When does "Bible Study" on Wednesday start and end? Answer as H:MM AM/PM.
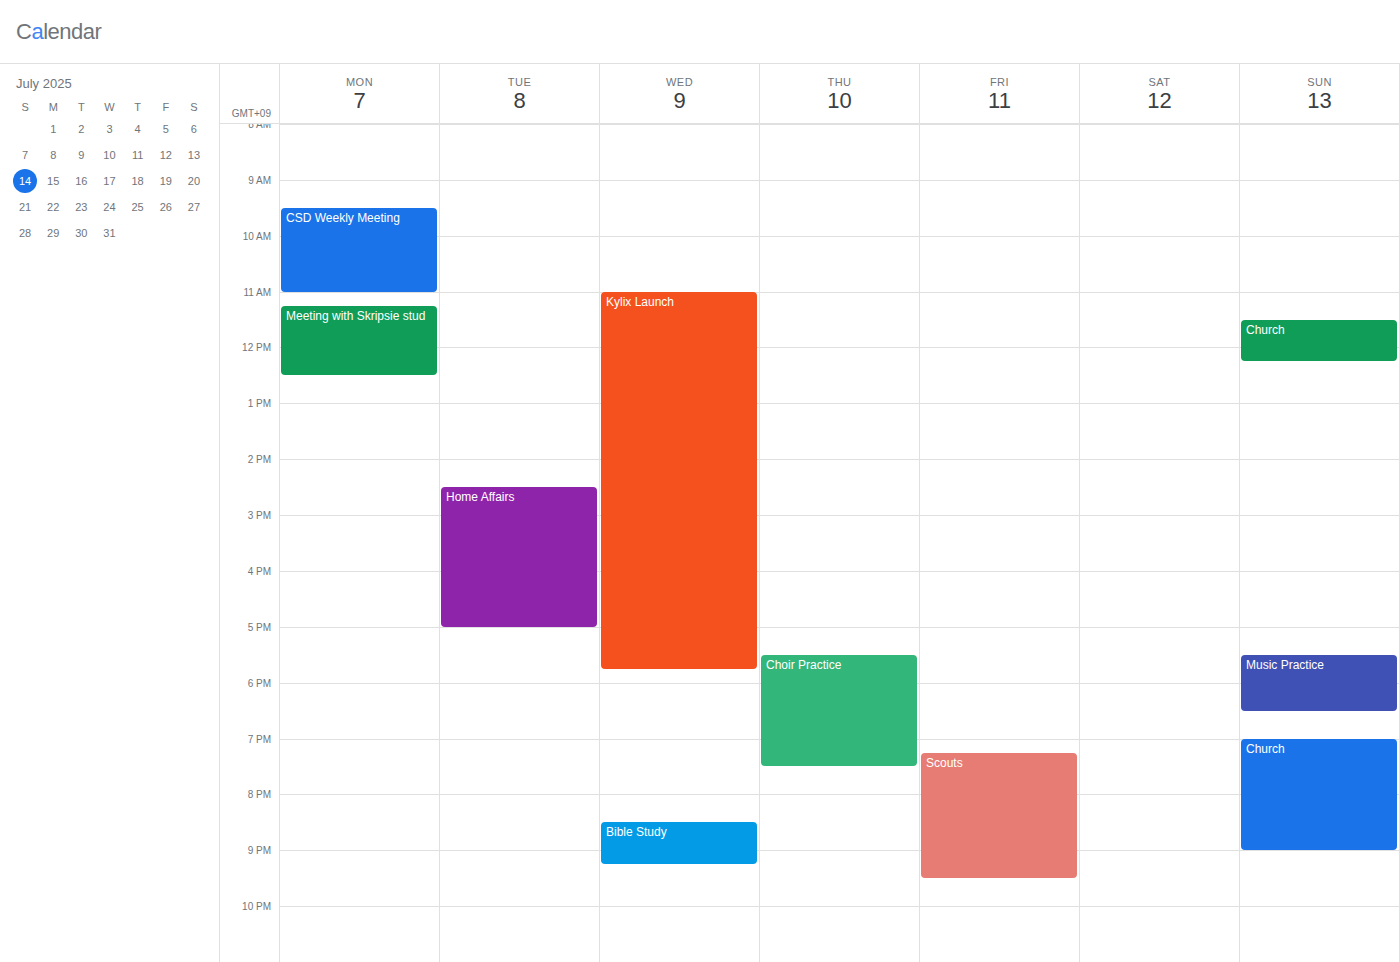
8:30 PM to 9:15 PM